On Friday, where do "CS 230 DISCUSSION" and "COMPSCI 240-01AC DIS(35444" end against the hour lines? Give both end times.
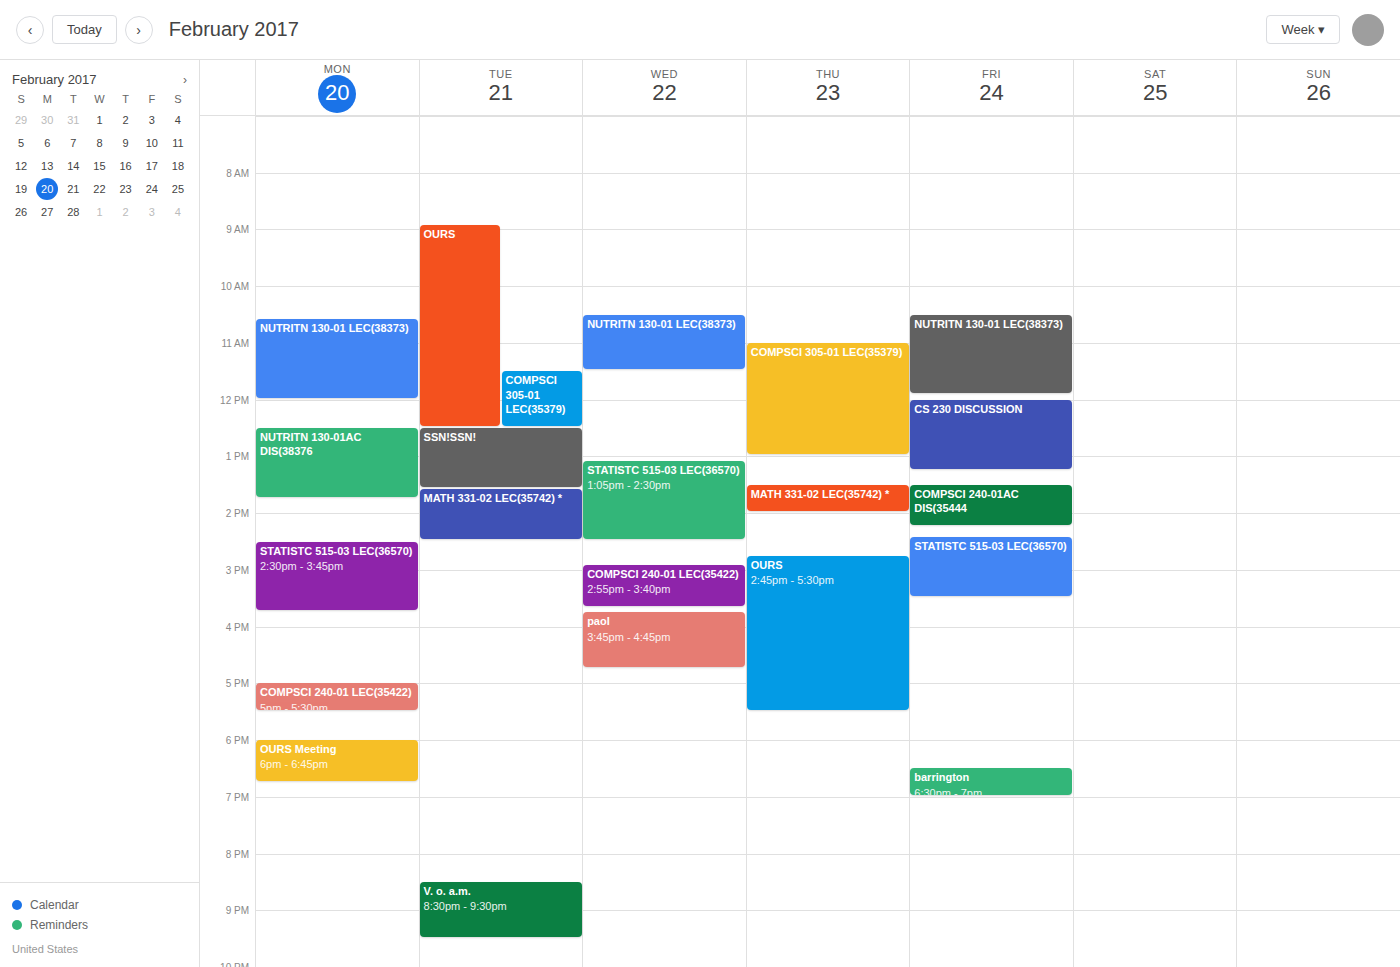
"CS 230 DISCUSSION": 1:15 PM, neither: a quarter of the way from the 1 PM line to the 2 PM line. "COMPSCI 240-01AC DIS(35444": 2:15 PM, neither: a quarter of the way from the 2 PM line to the 3 PM line.